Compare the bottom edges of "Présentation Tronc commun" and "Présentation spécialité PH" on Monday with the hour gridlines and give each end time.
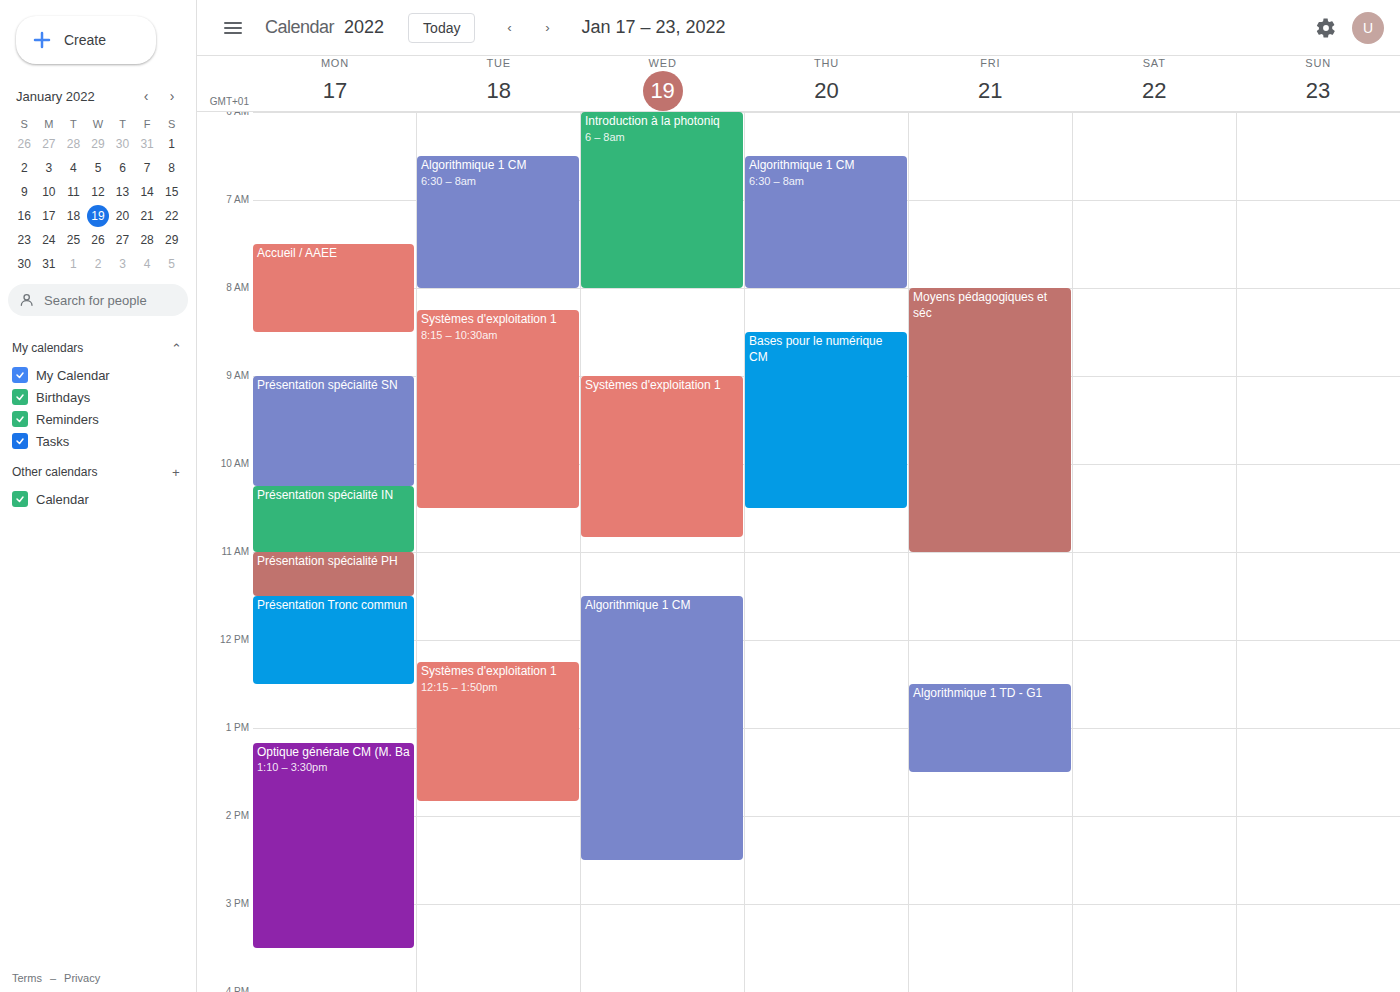
"Présentation Tronc commun": 12:30 PM, halfway between the 12 PM and 1 PM lines. "Présentation spécialité PH": 11:30 AM, halfway between the 11 AM and 12 PM lines.